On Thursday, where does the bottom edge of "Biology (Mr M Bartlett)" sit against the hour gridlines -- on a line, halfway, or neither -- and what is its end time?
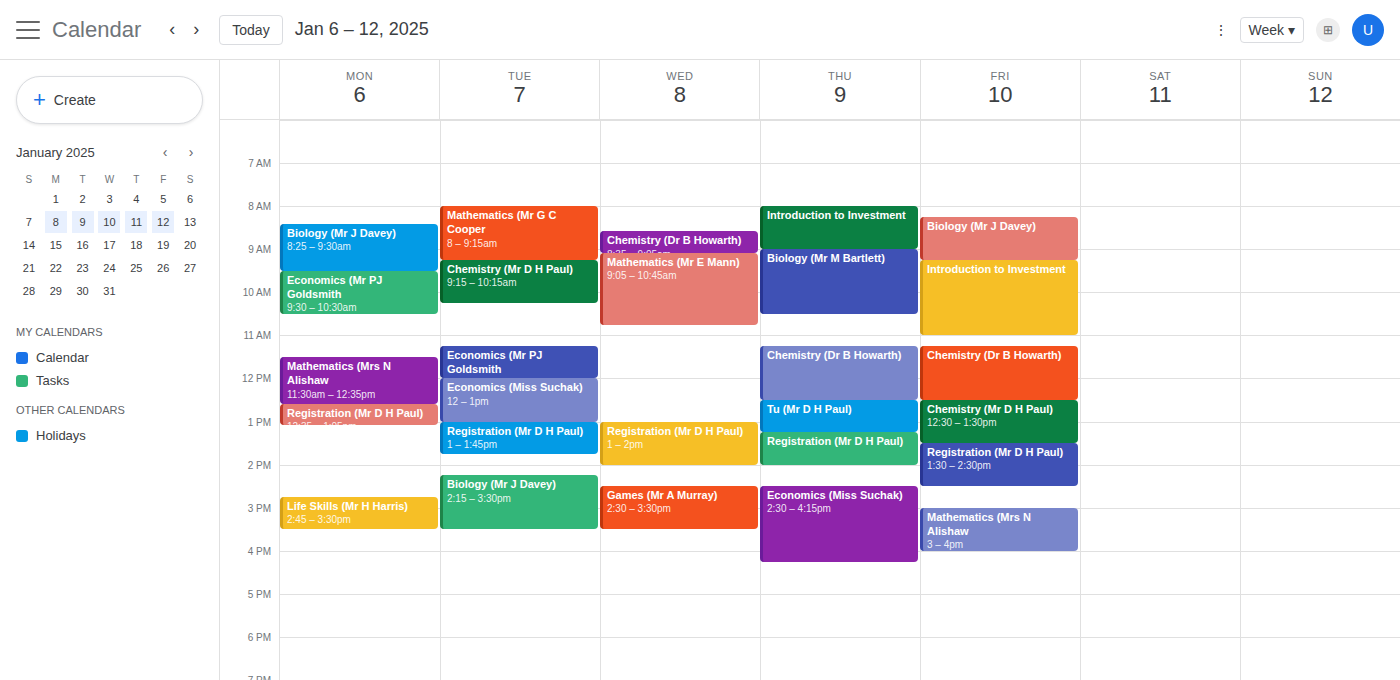
10:30 AM -- halfway between the 10 AM and 11 AM lines.